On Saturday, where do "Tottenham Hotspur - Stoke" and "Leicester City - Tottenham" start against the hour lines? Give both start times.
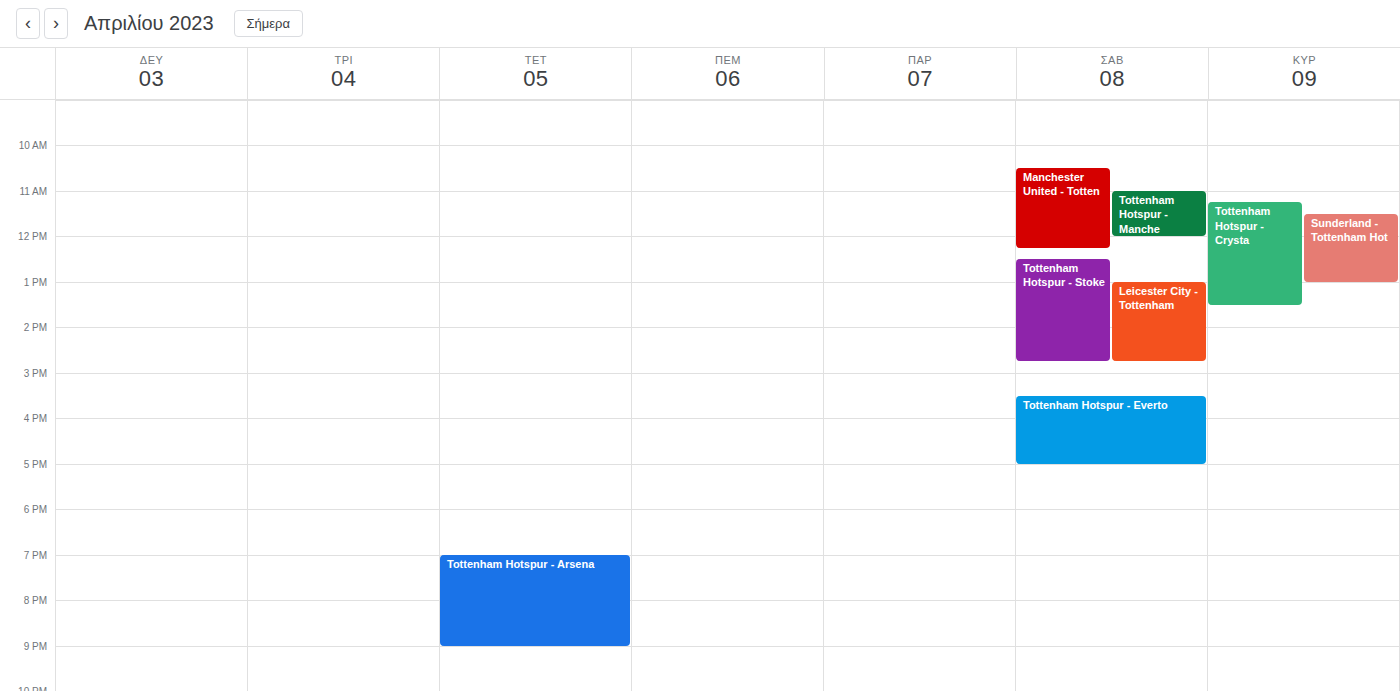
"Tottenham Hotspur - Stoke": 12:30 PM, halfway between the 12 PM and 1 PM lines. "Leicester City - Tottenham": 1:00 PM, exactly on the 1 PM line.